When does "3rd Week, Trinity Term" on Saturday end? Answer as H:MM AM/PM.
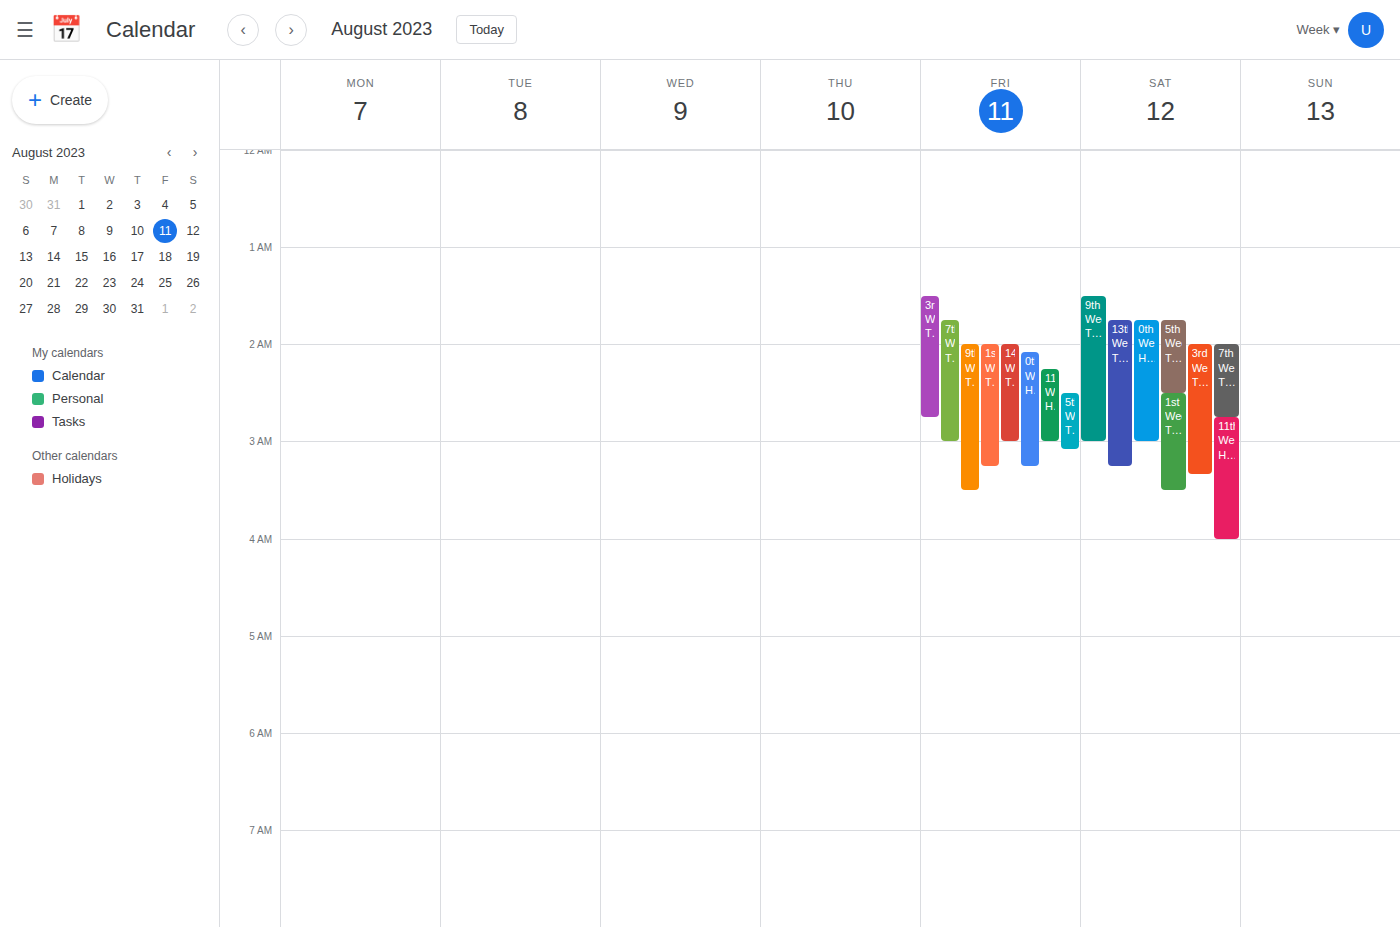
3:20 AM